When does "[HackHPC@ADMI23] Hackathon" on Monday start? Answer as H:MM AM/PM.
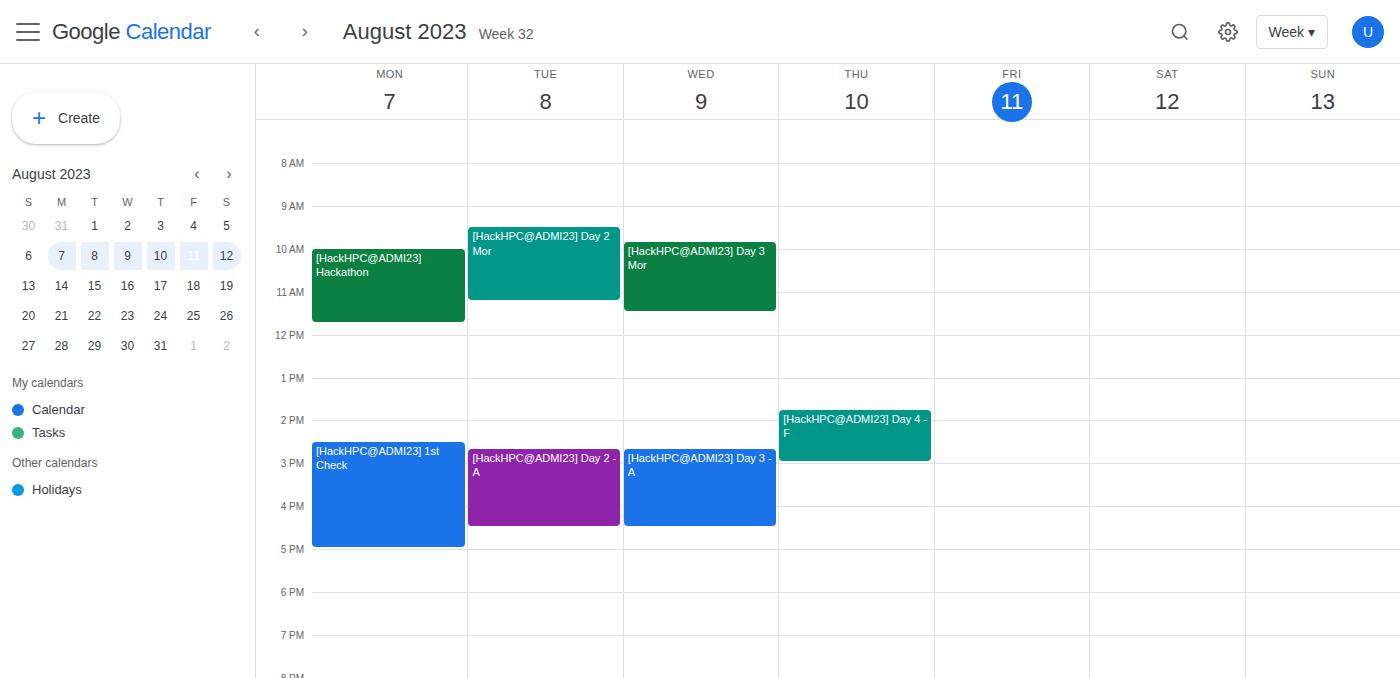
10:00 AM